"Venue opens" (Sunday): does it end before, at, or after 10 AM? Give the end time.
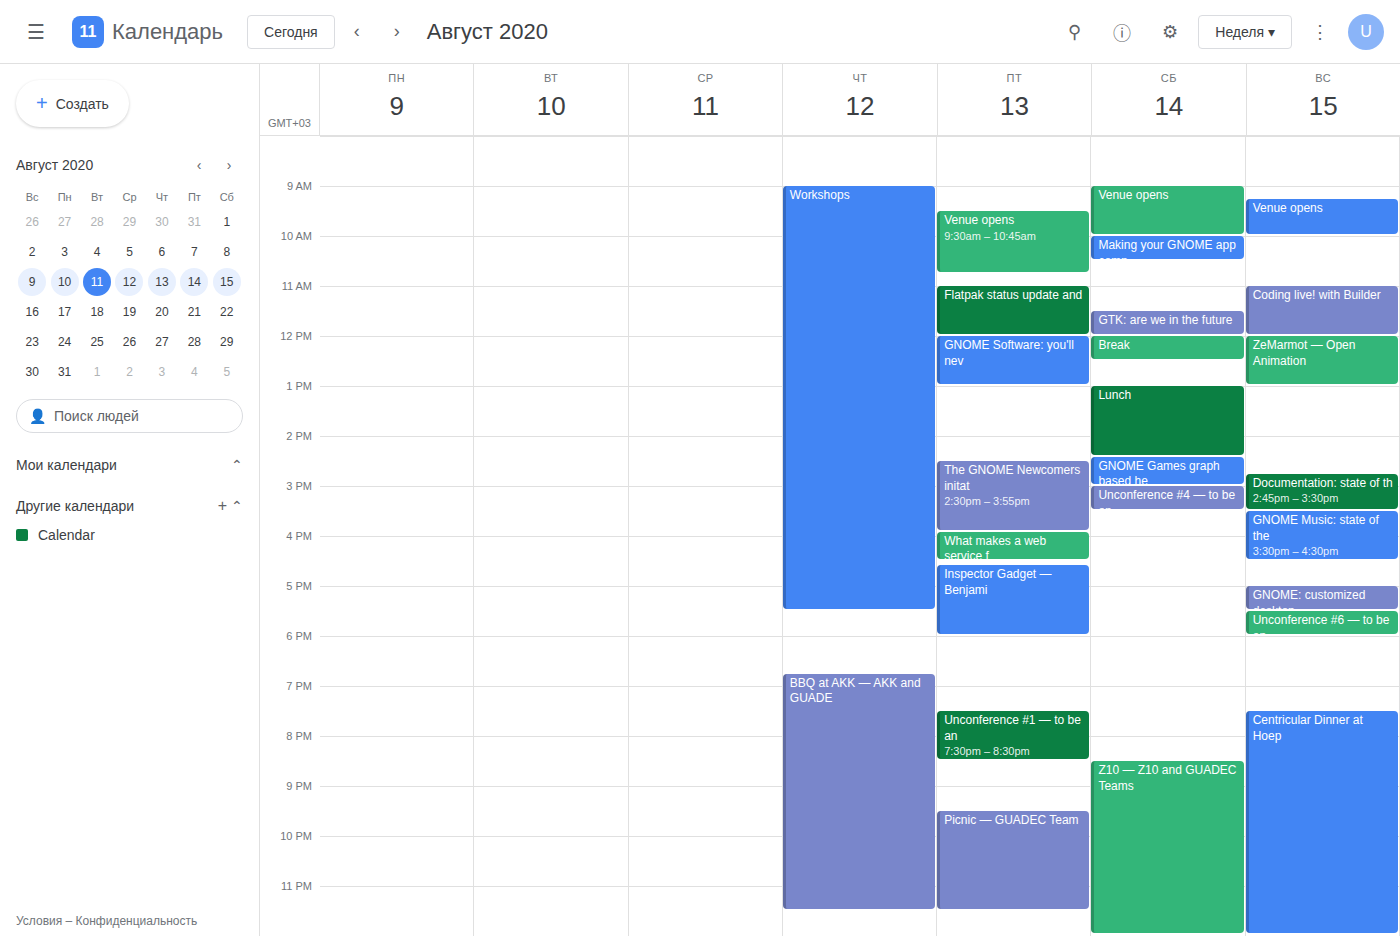
10:00 AM -- exactly at 10 AM, on the 10 AM line.